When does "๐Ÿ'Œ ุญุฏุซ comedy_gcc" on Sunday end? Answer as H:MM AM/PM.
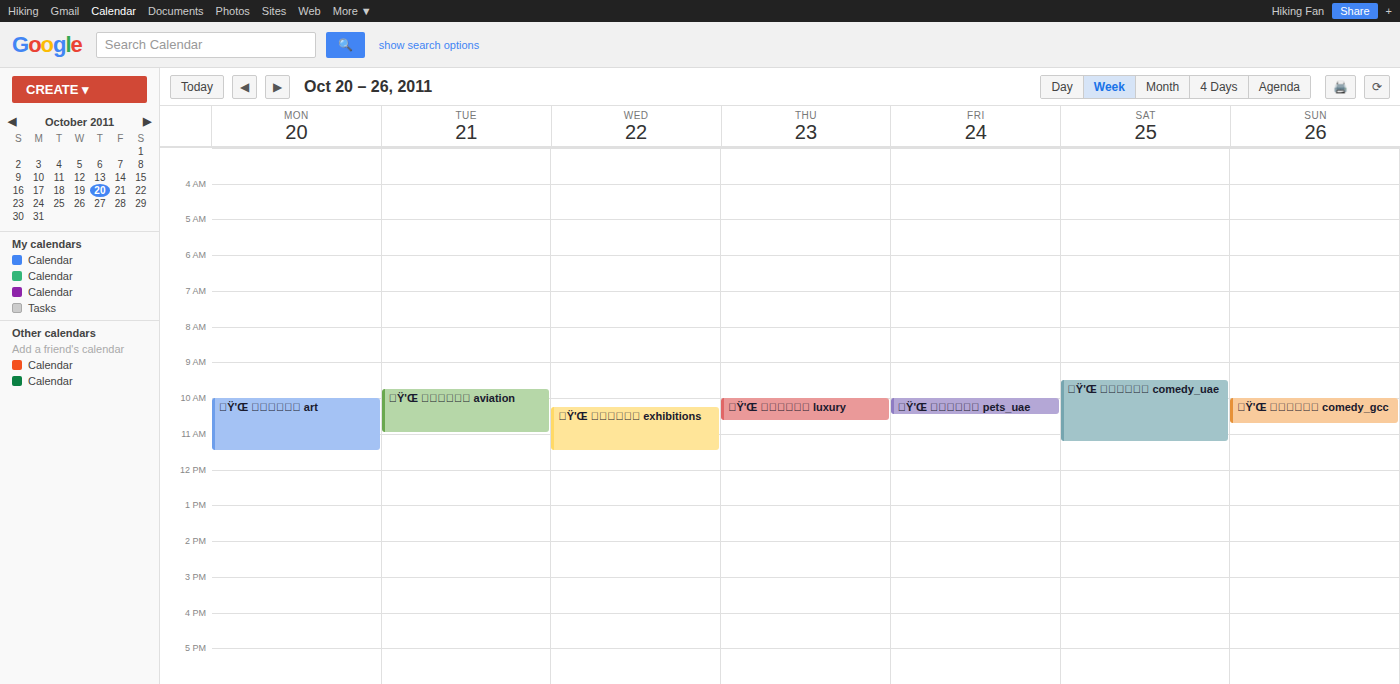
10:45 AM